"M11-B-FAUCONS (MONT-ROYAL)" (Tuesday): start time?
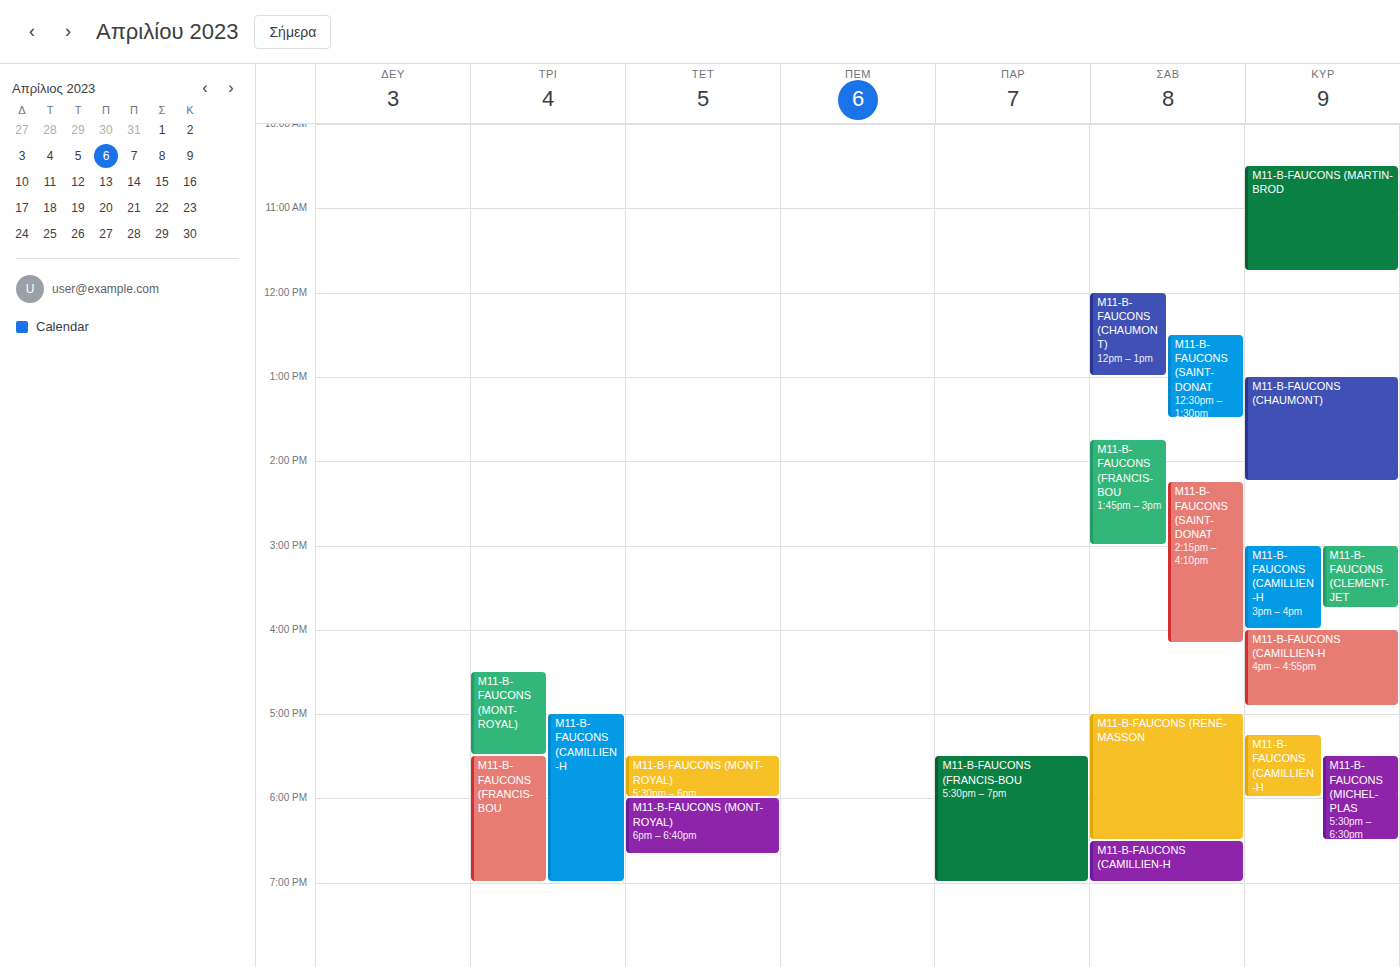
4:30 PM